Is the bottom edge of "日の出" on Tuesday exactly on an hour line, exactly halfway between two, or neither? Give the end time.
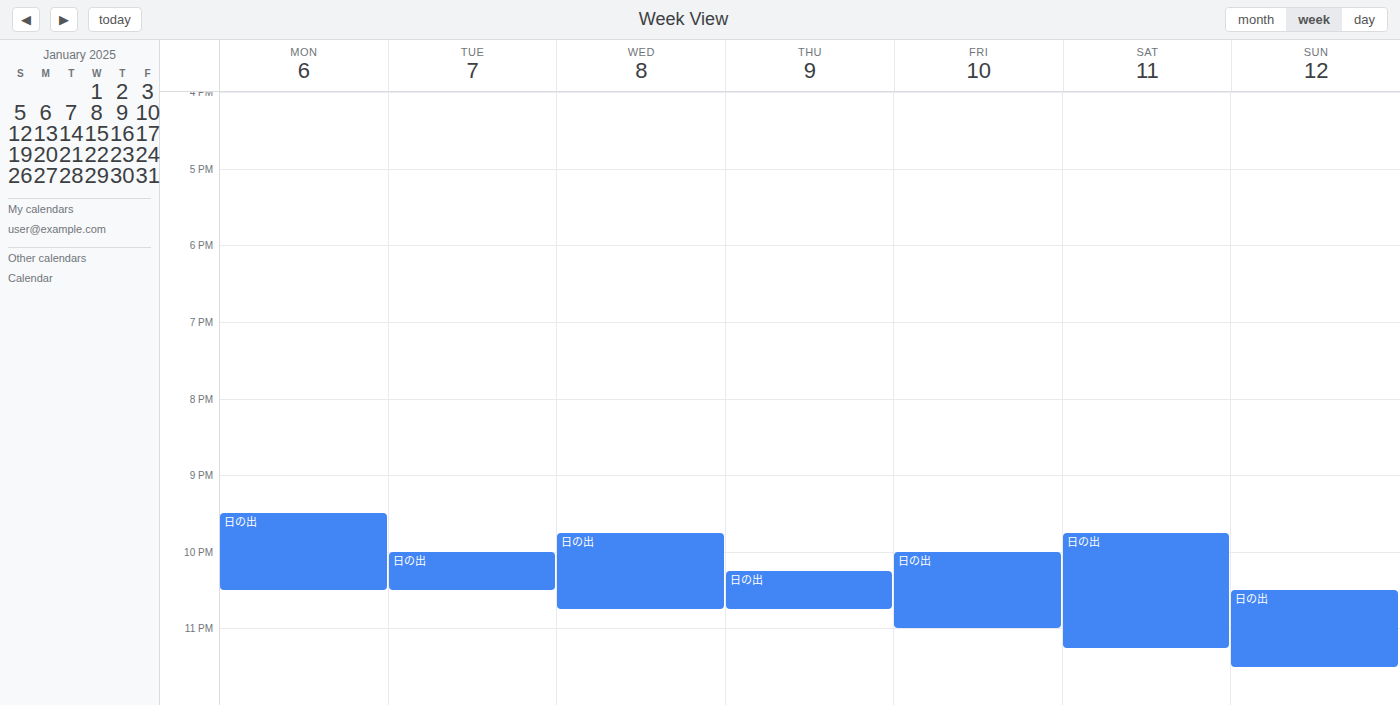
22:30 -- halfway between the 22:00 and 23:00 lines.